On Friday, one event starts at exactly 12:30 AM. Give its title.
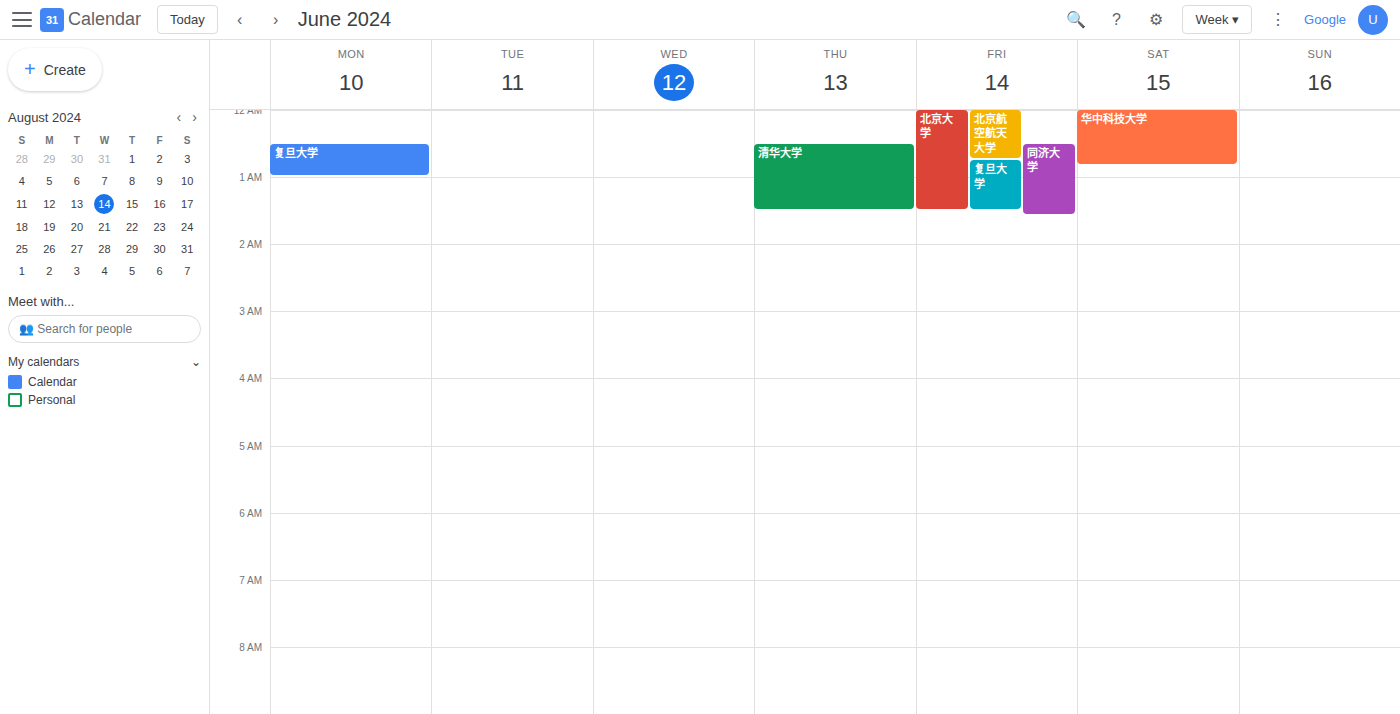
"同济大学"